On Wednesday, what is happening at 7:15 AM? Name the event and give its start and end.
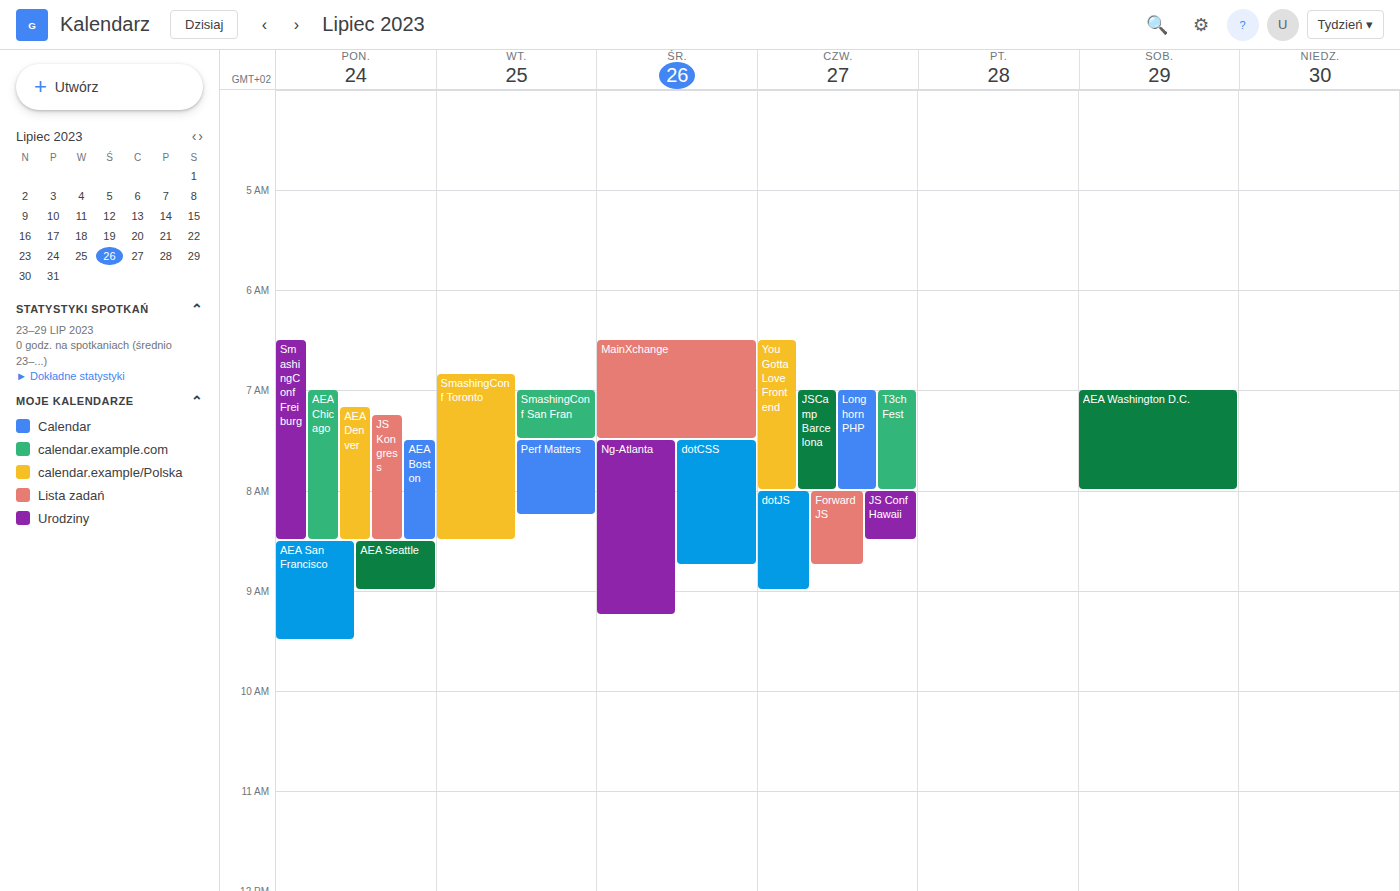
"MainXchange", 6:30 AM to 7:30 AM